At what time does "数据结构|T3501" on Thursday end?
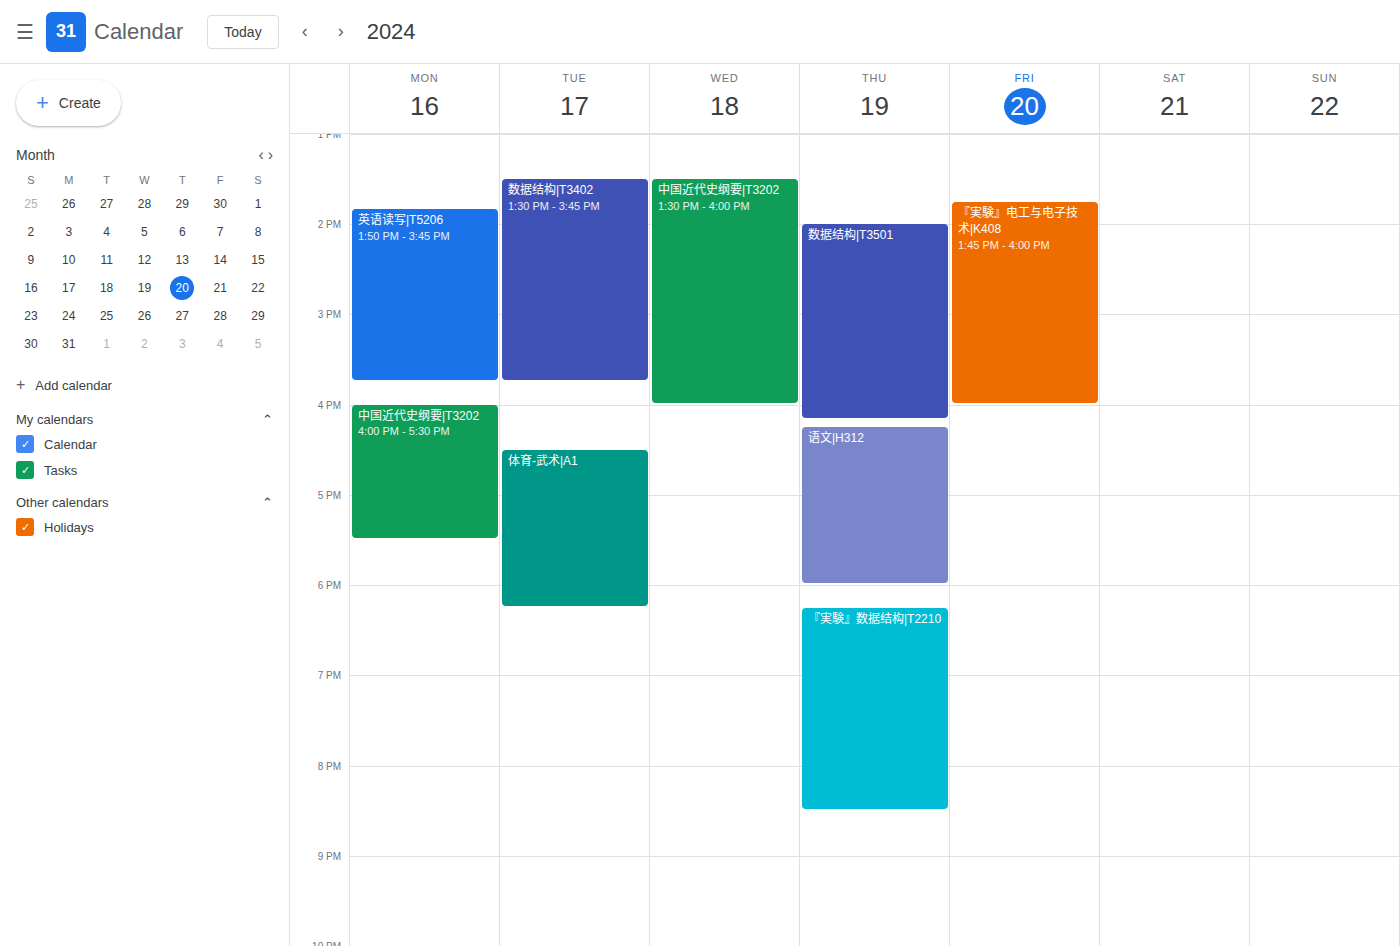
4:10 PM